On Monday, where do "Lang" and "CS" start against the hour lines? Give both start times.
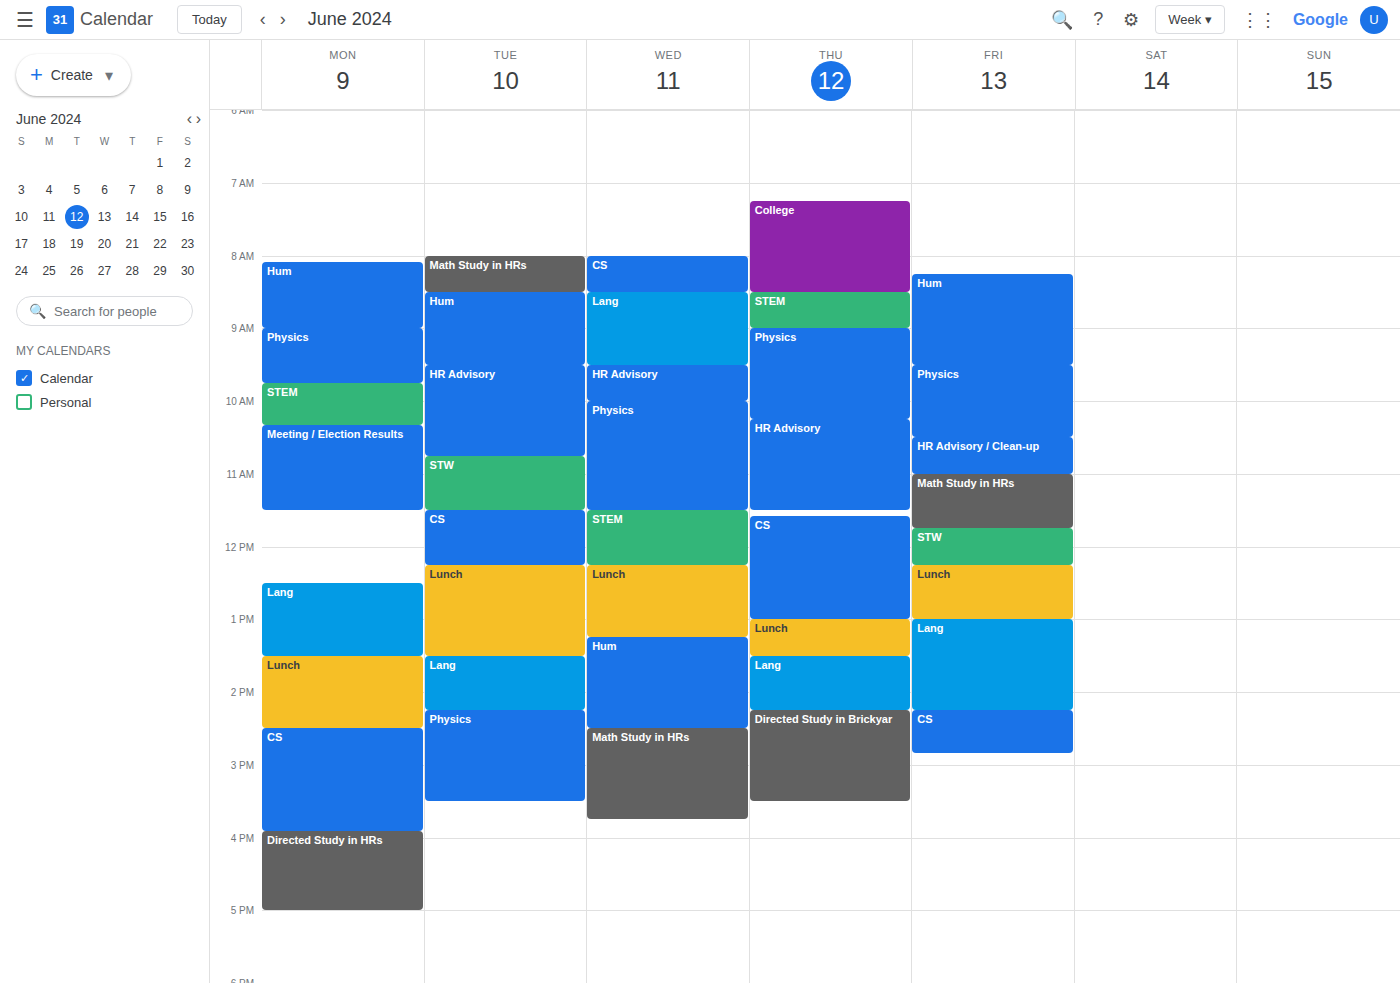
"Lang": 12:30 PM, halfway between the 12 PM and 1 PM lines. "CS": 2:30 PM, halfway between the 2 PM and 3 PM lines.